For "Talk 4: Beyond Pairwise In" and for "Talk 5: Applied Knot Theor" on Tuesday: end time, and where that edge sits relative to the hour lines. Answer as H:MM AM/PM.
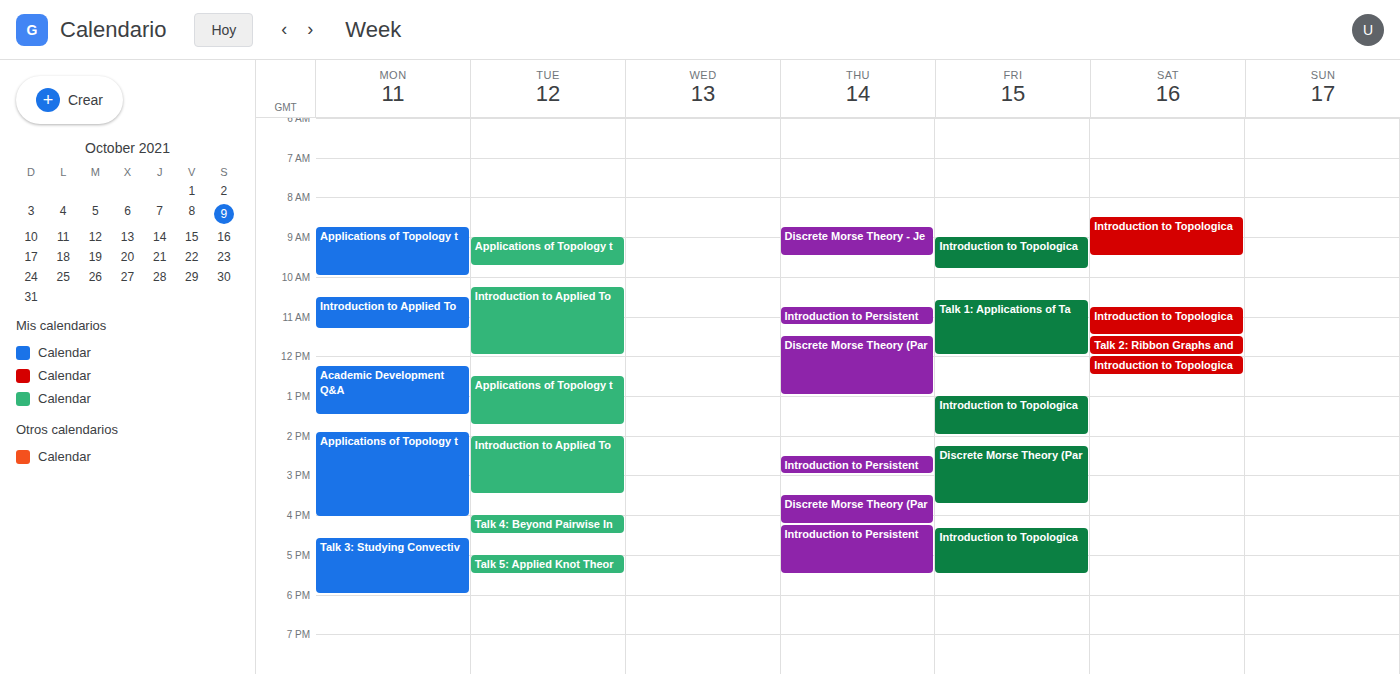
"Talk 4: Beyond Pairwise In": 4:30 PM, halfway between the 4 PM and 5 PM lines. "Talk 5: Applied Knot Theor": 5:30 PM, halfway between the 5 PM and 6 PM lines.